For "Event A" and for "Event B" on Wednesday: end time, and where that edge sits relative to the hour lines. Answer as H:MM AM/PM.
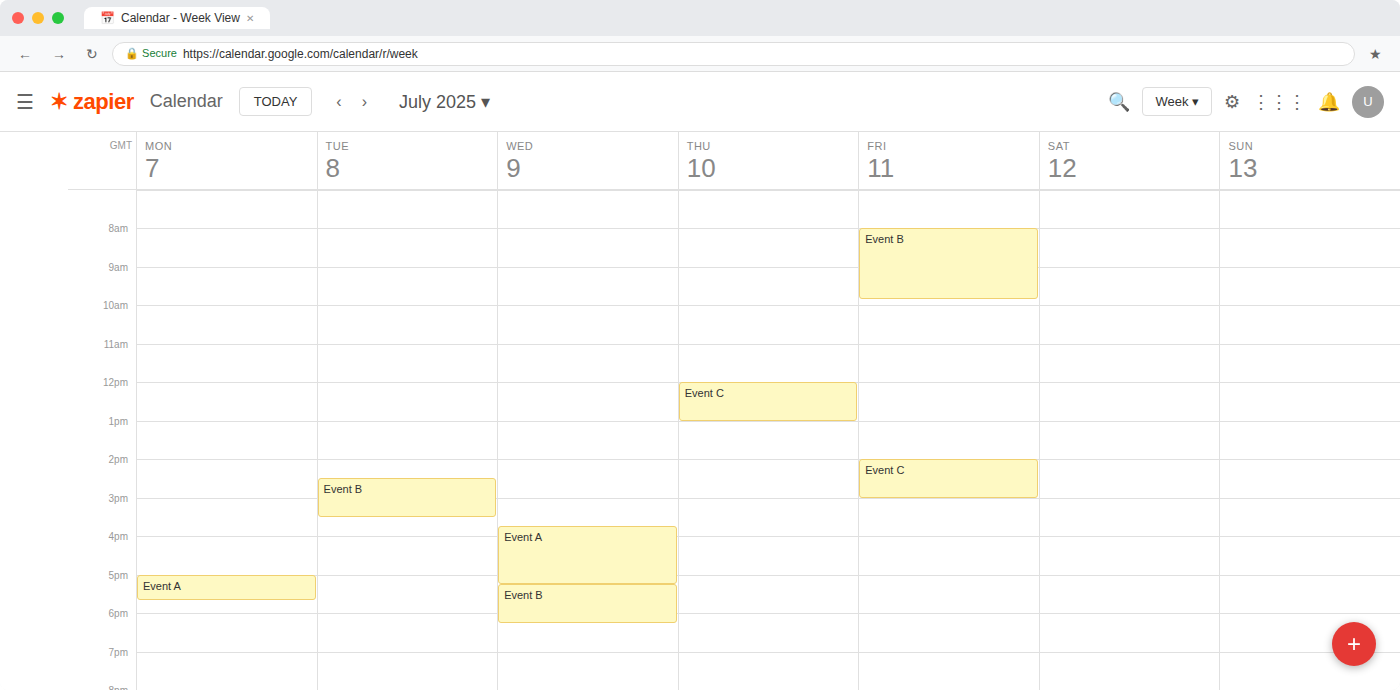
"Event A": 5:15 PM, neither: a quarter of the way from the 5 PM line to the 6 PM line. "Event B": 6:15 PM, neither: a quarter of the way from the 6 PM line to the 7 PM line.